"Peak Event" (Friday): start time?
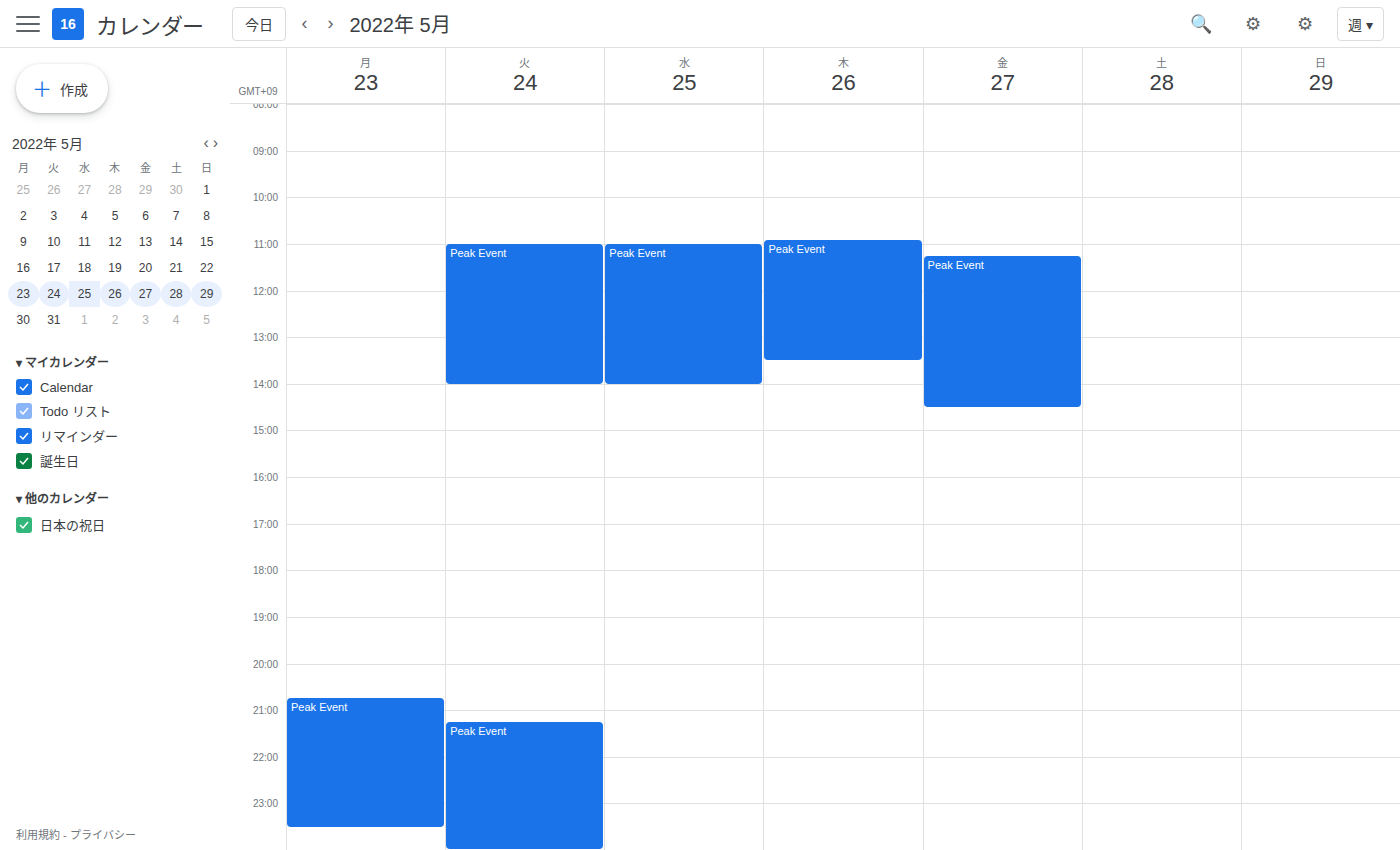
11:15 AM